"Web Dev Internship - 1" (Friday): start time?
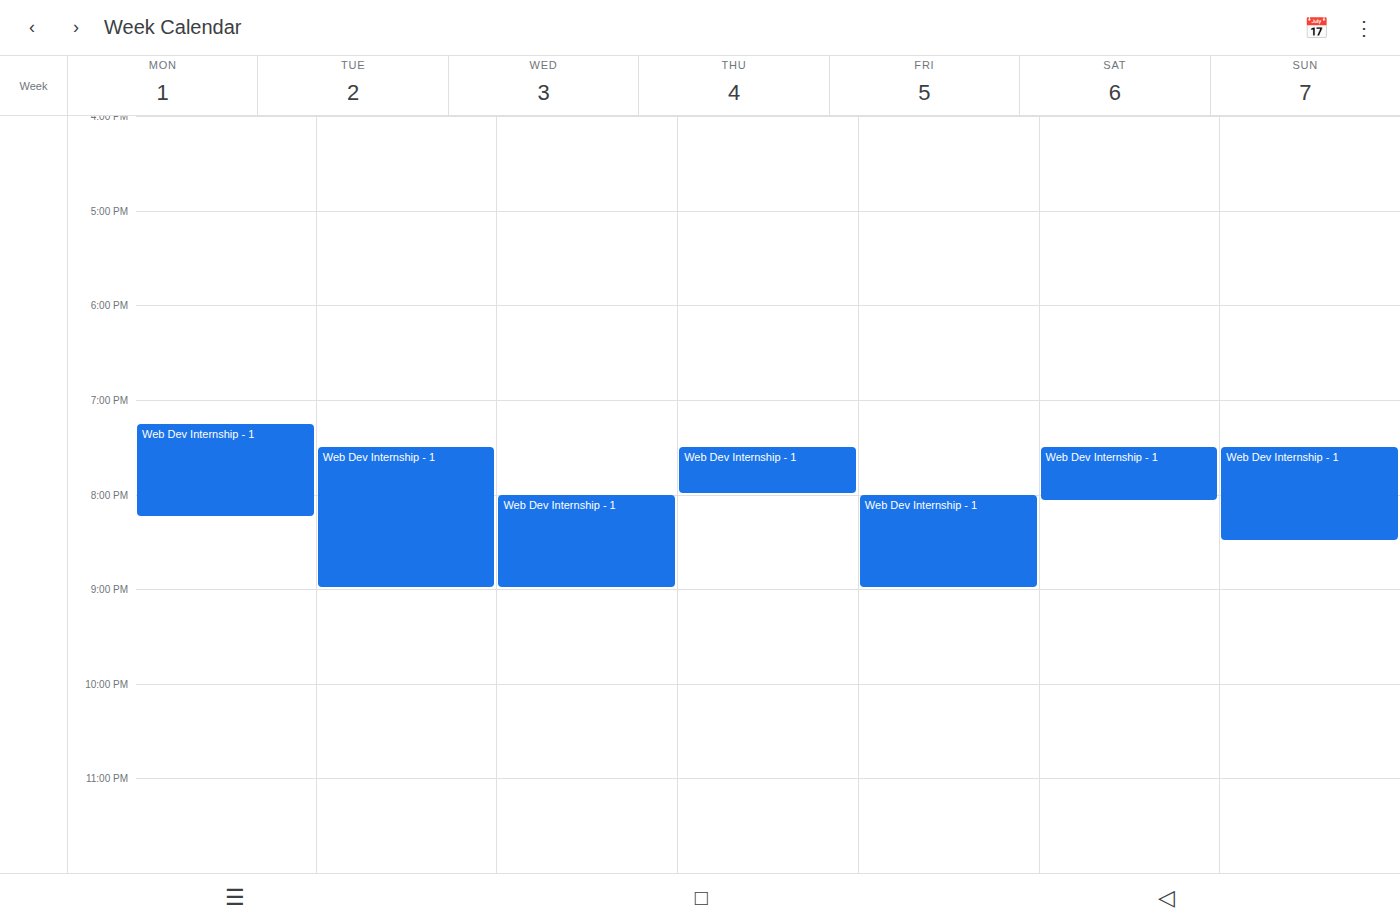
8:00 PM